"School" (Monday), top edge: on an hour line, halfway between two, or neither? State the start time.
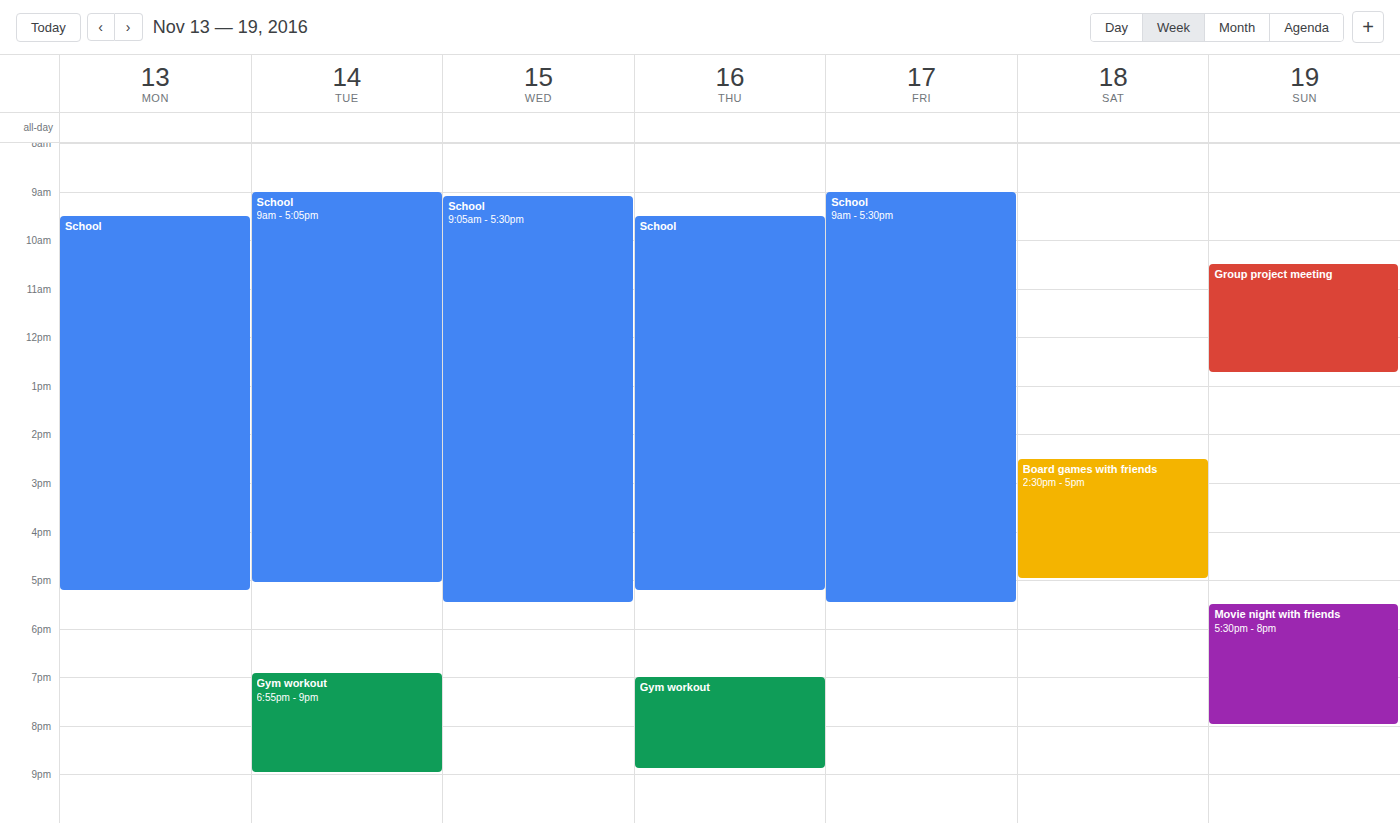
09:30 -- halfway between the 09:00 and 10:00 lines.